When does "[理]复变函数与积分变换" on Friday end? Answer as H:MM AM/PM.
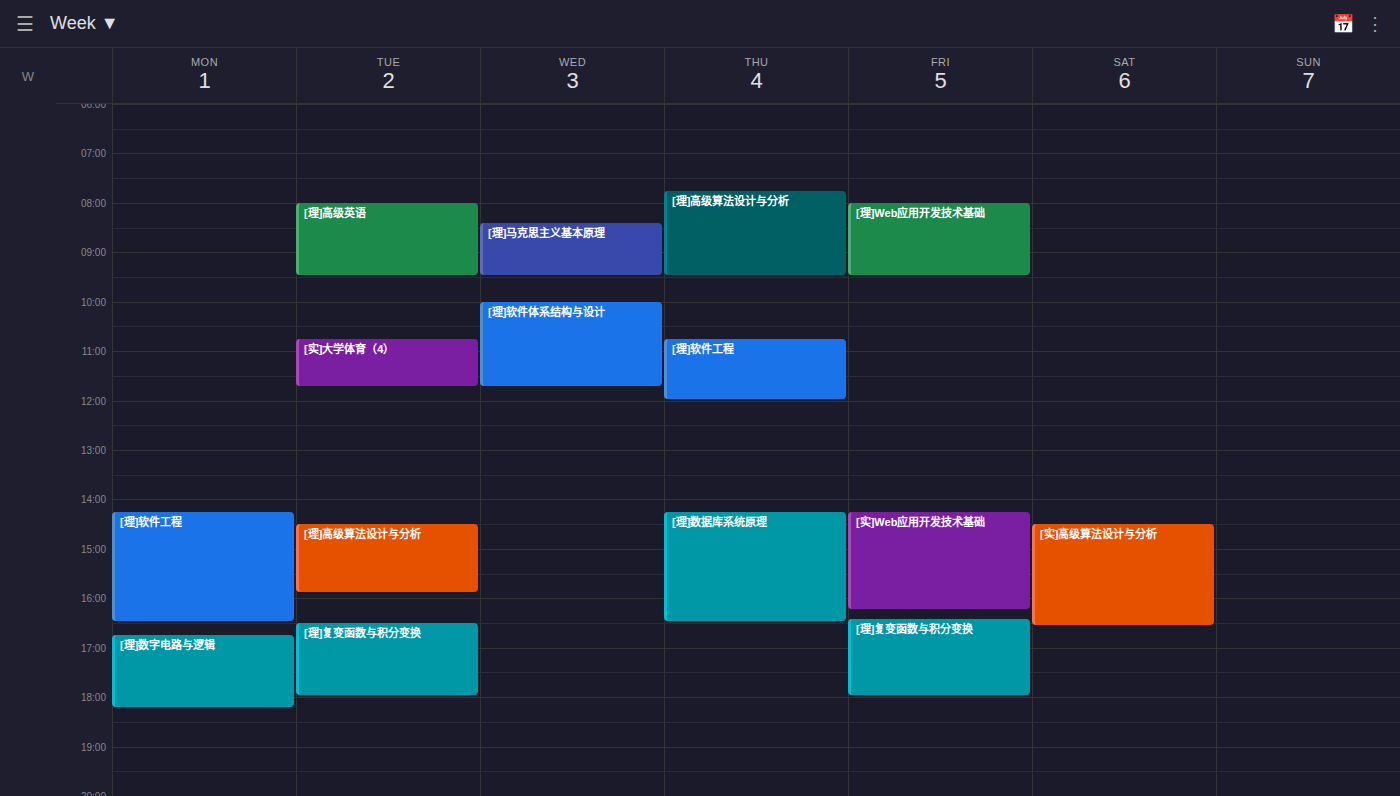
6:00 PM